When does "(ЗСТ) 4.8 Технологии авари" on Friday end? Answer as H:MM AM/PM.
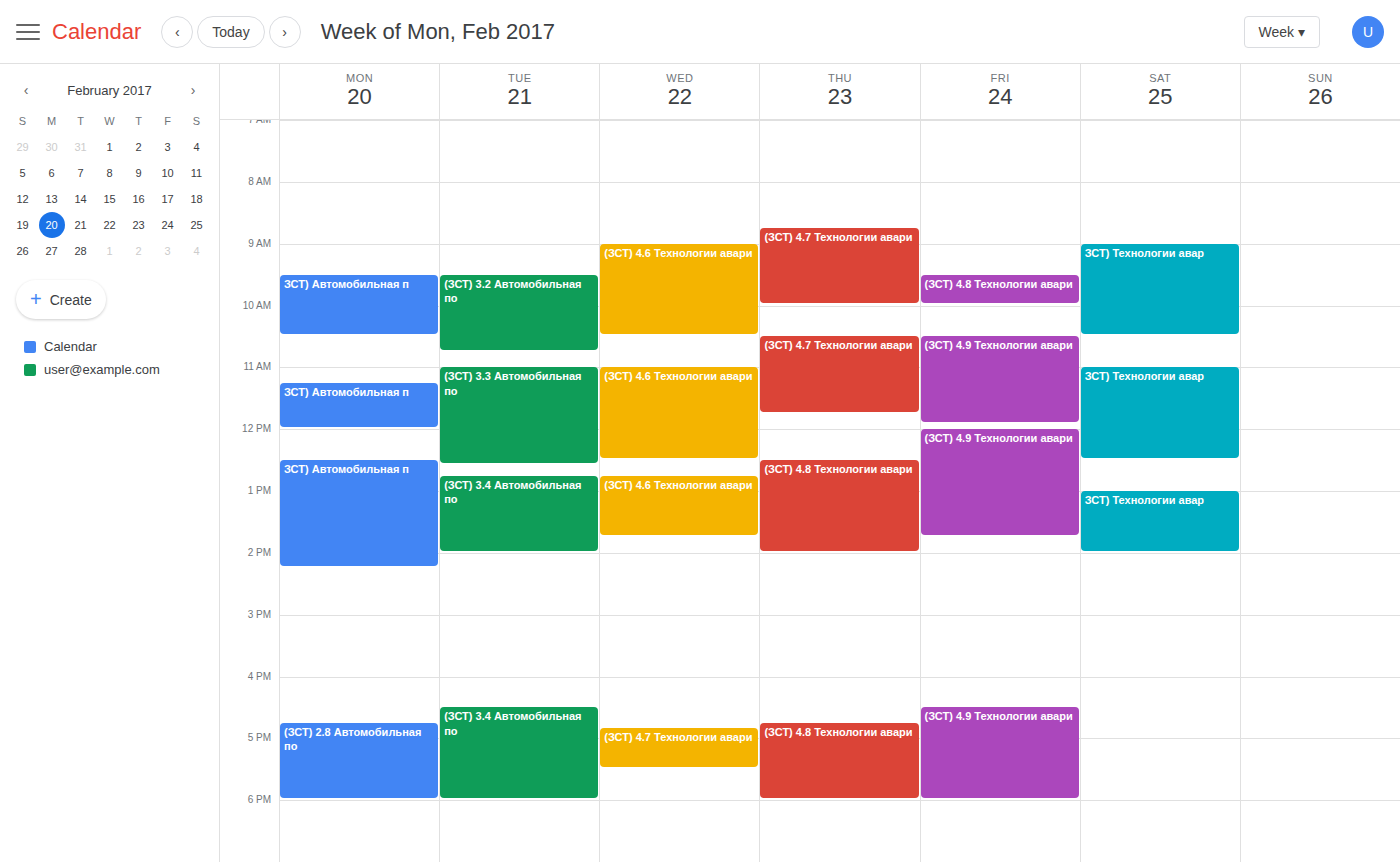
10:00 AM